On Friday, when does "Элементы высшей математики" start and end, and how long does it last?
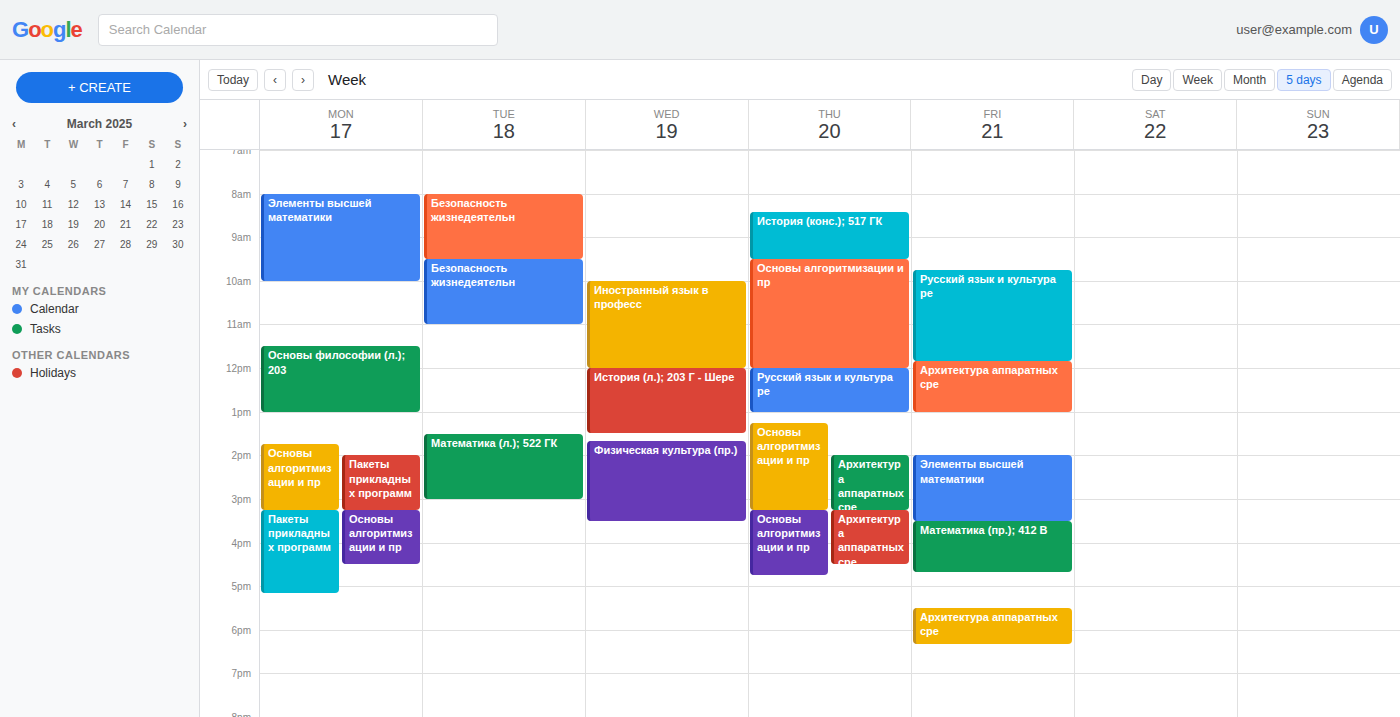
2:00 PM to 3:30 PM, 1 hour 30 minutes